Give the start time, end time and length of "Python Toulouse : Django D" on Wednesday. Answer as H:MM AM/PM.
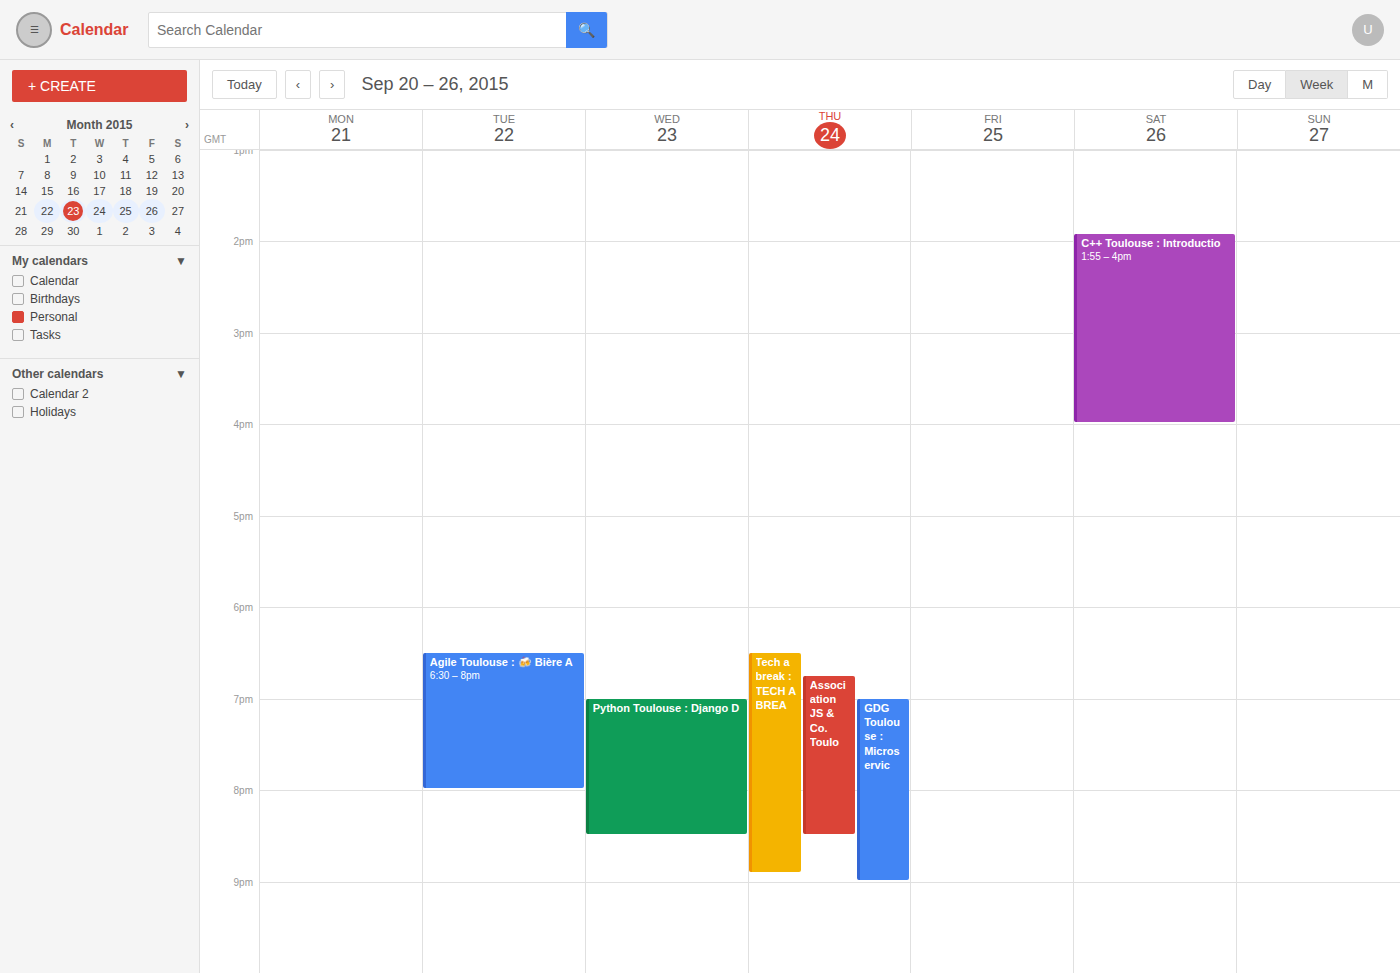
7:00 PM to 8:30 PM, 1 hour 30 minutes